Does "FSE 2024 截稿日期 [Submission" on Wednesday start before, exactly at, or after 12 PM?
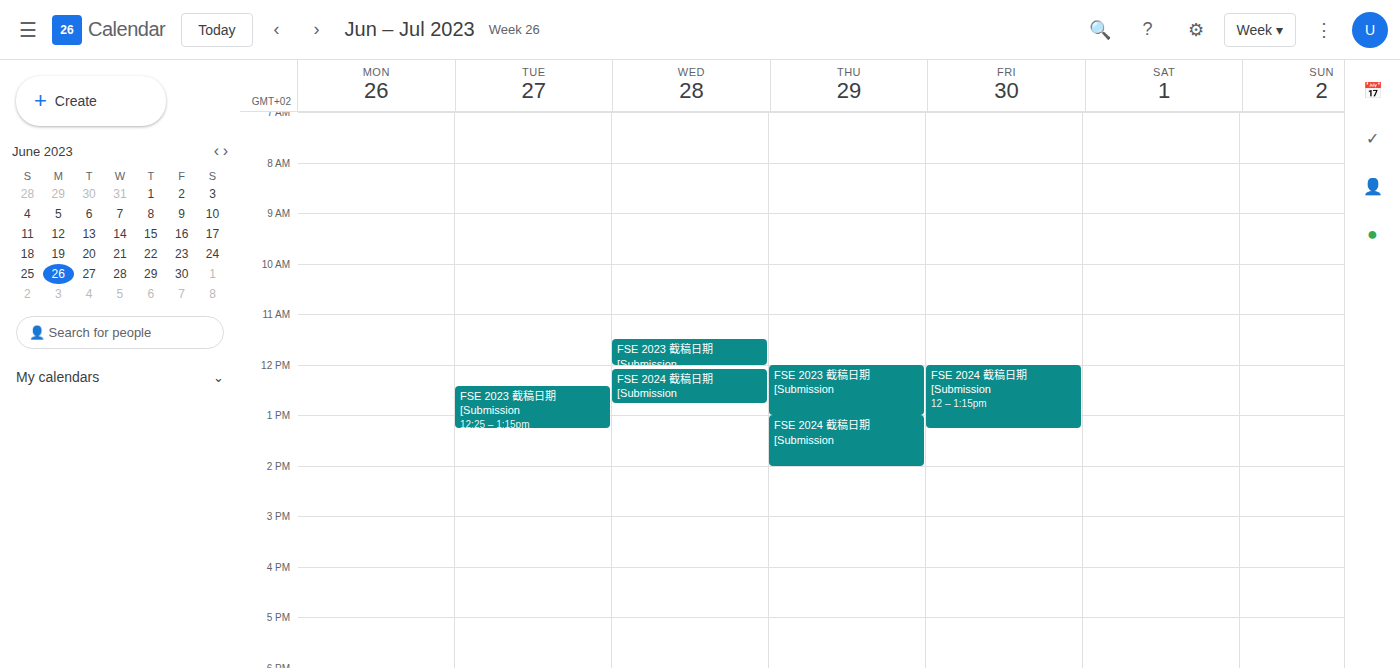
12:05 PM -- after 12 PM, 5 minutes below the 12 PM line.